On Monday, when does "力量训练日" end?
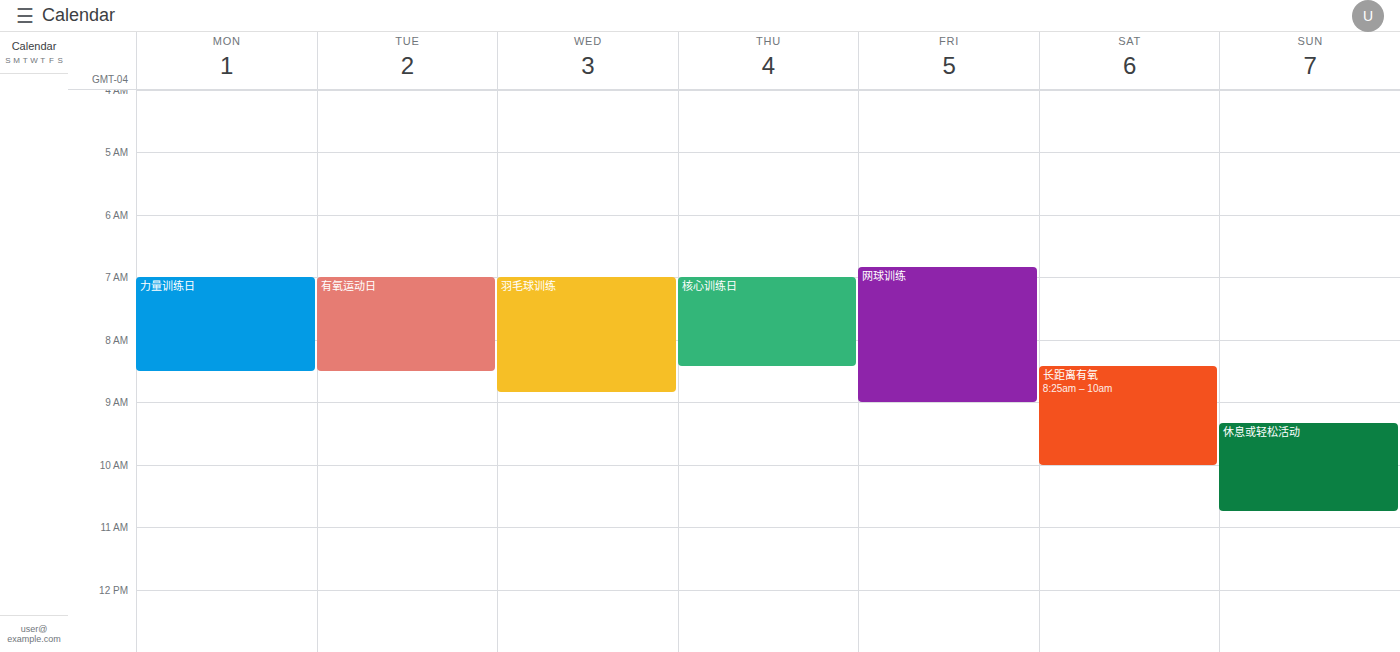
8:30 AM